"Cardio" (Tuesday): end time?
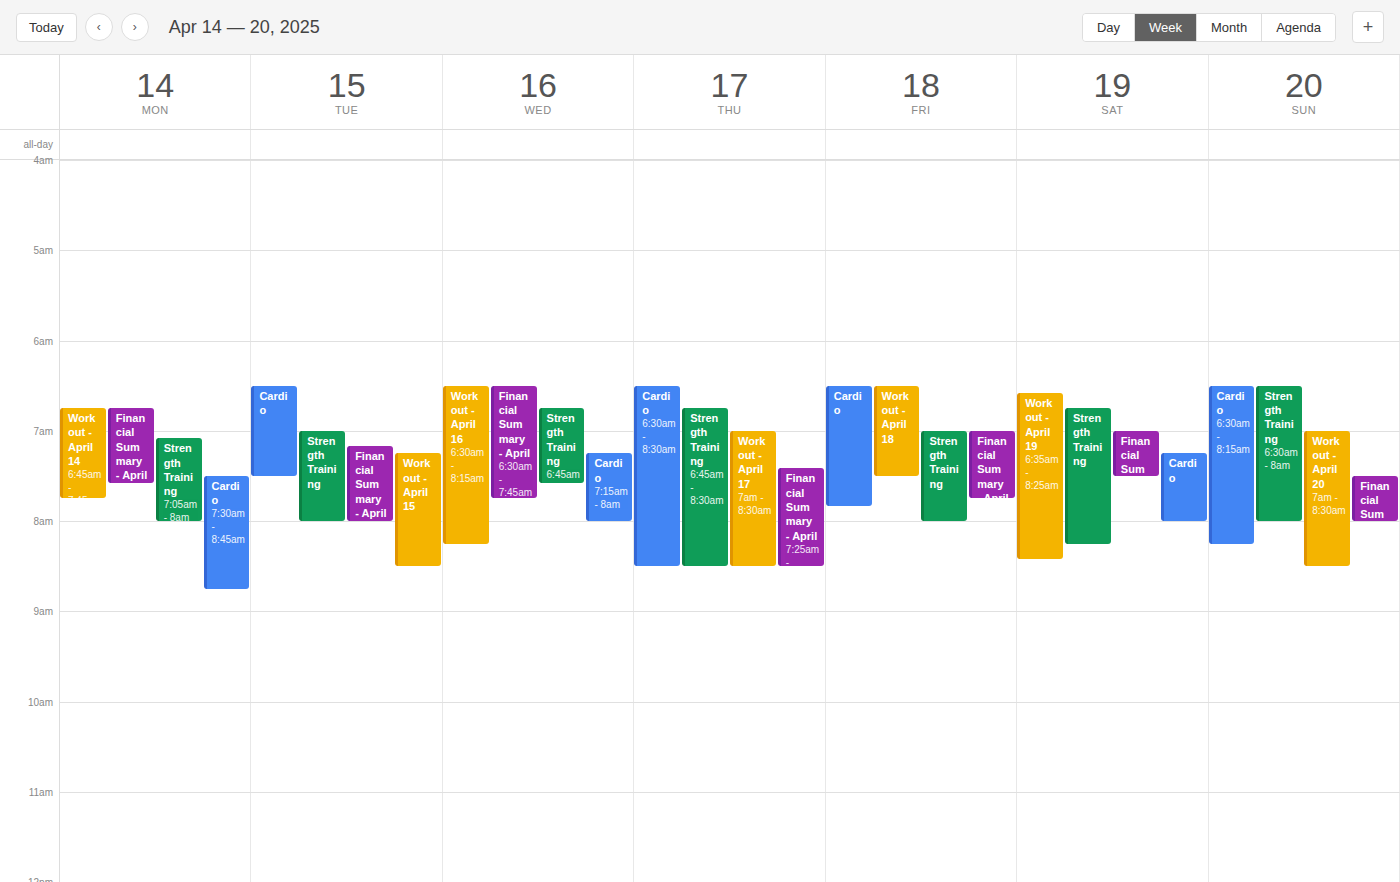
7:30 AM